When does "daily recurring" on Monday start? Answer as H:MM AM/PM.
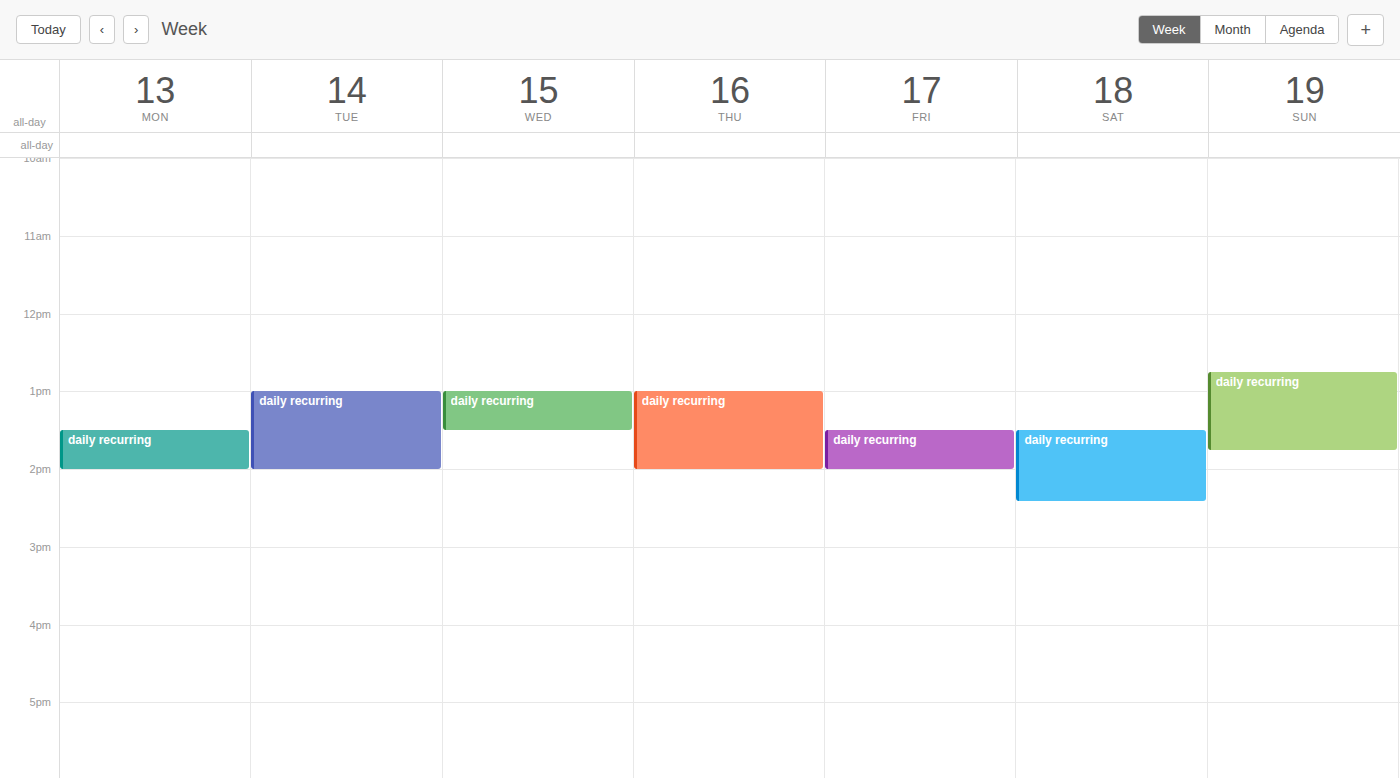
1:30 PM